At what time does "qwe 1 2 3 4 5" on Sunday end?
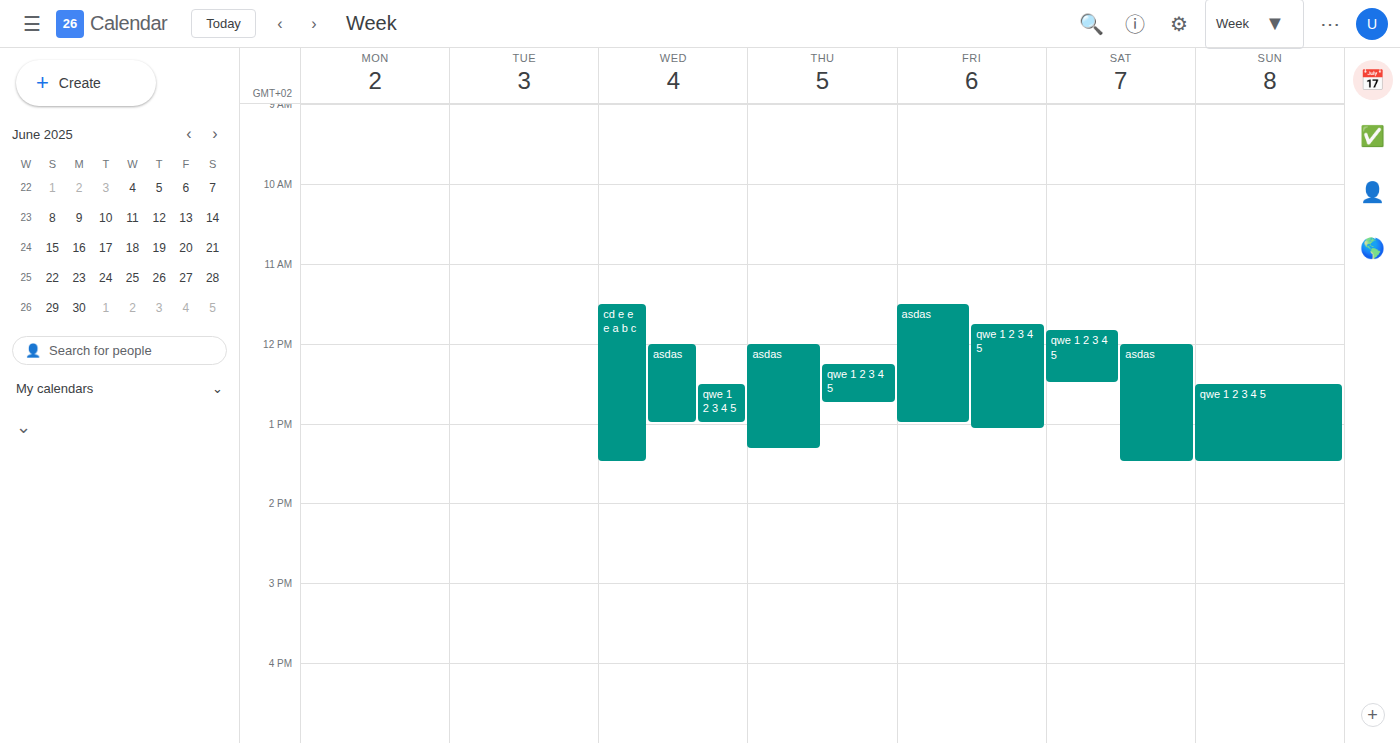
1:30 PM